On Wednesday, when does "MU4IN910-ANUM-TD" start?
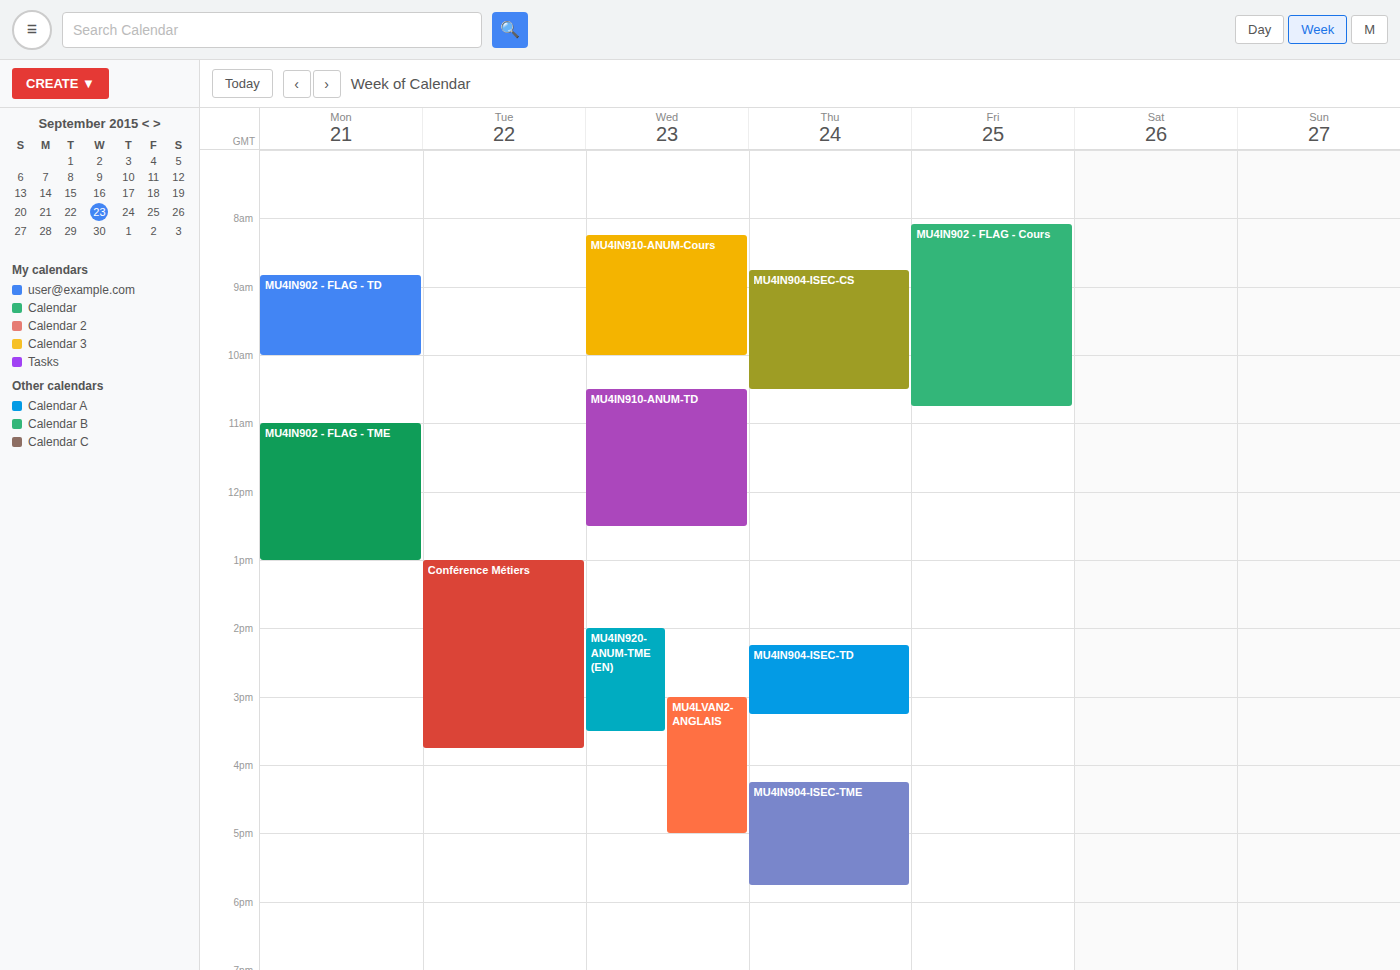
10:30